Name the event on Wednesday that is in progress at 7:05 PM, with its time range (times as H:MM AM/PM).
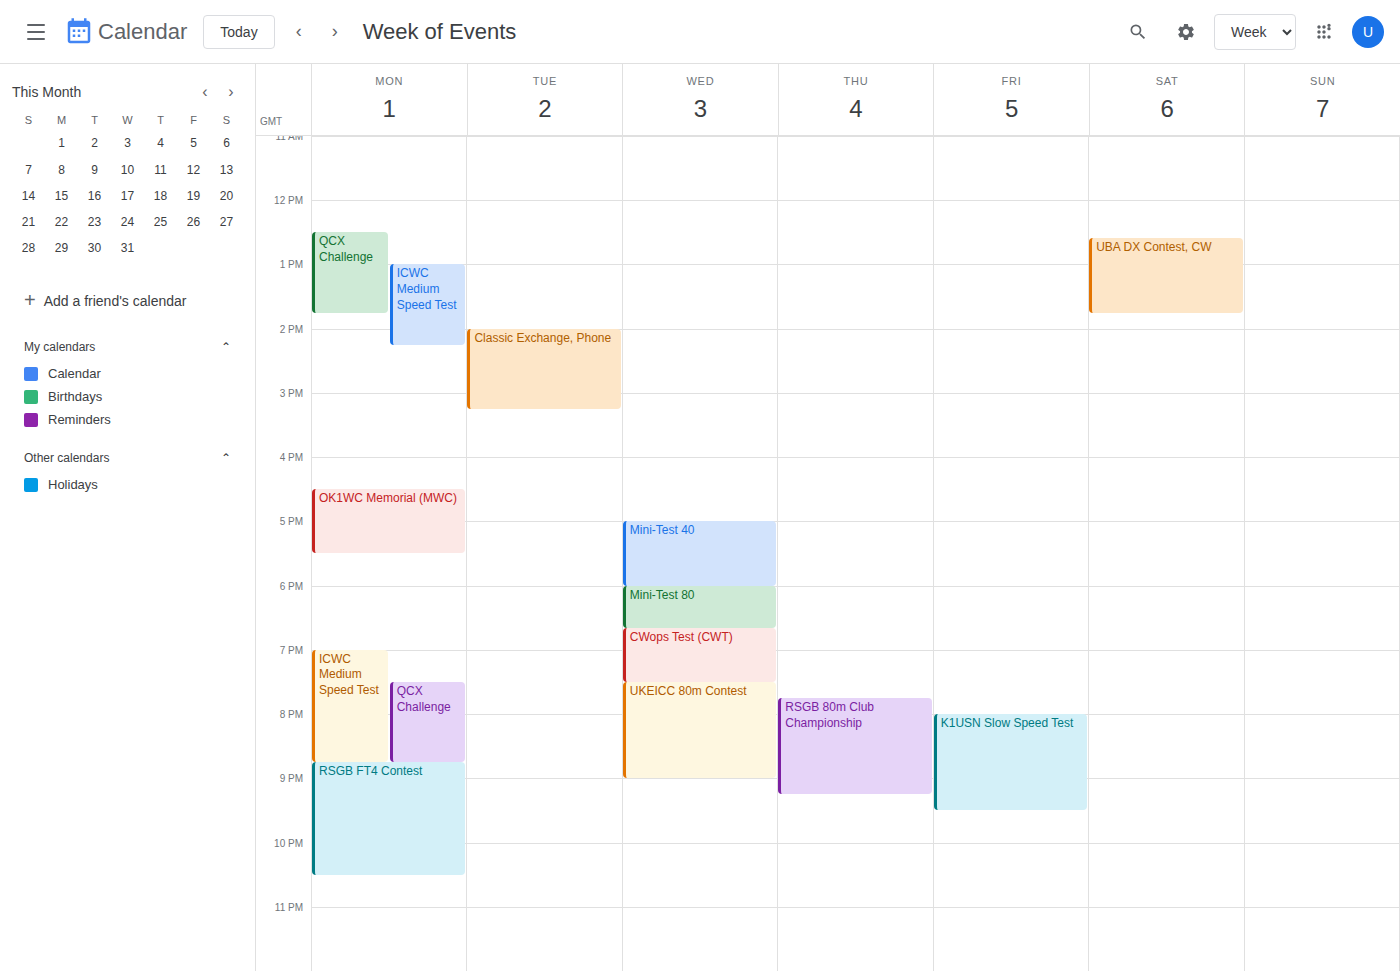
"CWops Test (CWT)", 6:40 PM to 7:30 PM